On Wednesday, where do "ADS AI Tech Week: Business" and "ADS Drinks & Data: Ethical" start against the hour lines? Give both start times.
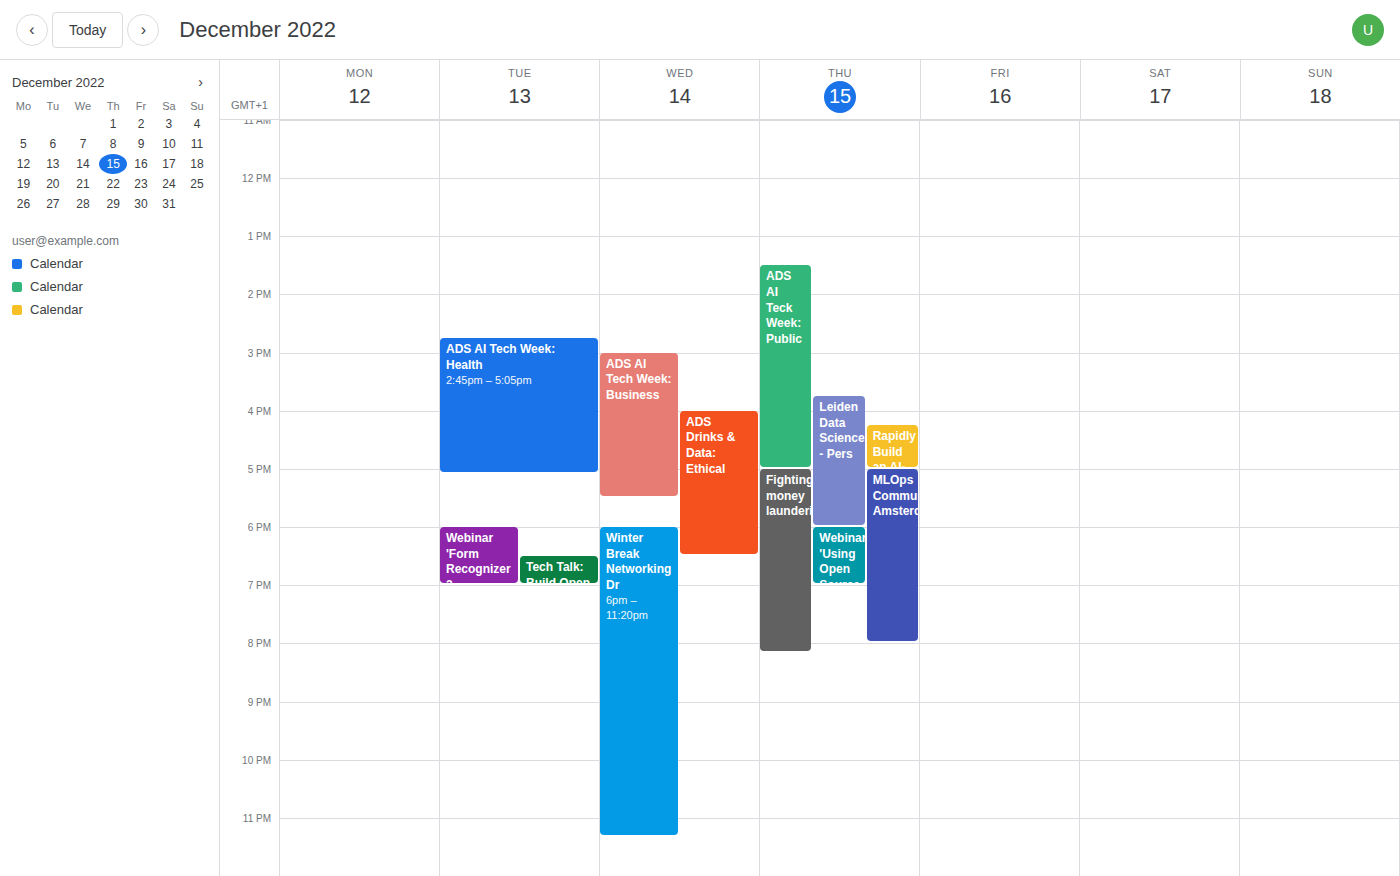
"ADS AI Tech Week: Business": 3:00 PM, exactly on the 3 PM line. "ADS Drinks & Data: Ethical": 4:00 PM, exactly on the 4 PM line.